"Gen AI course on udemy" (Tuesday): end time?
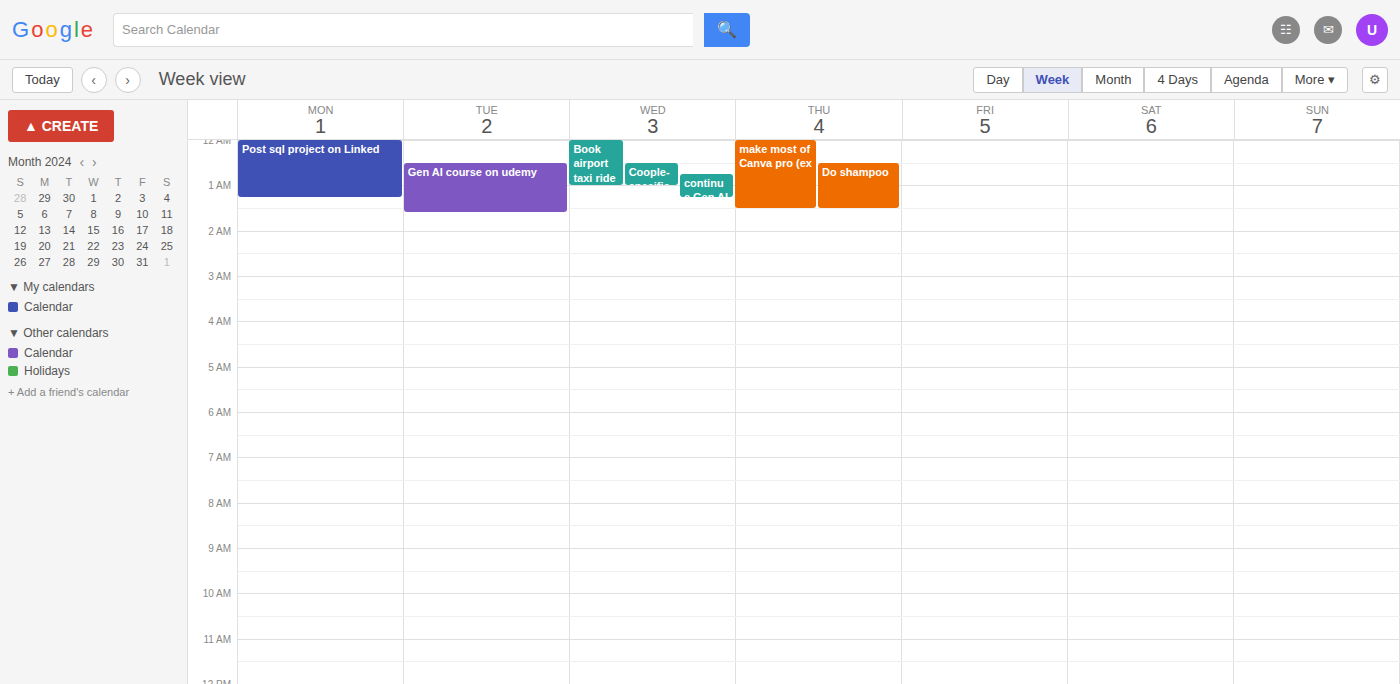
1:35 AM